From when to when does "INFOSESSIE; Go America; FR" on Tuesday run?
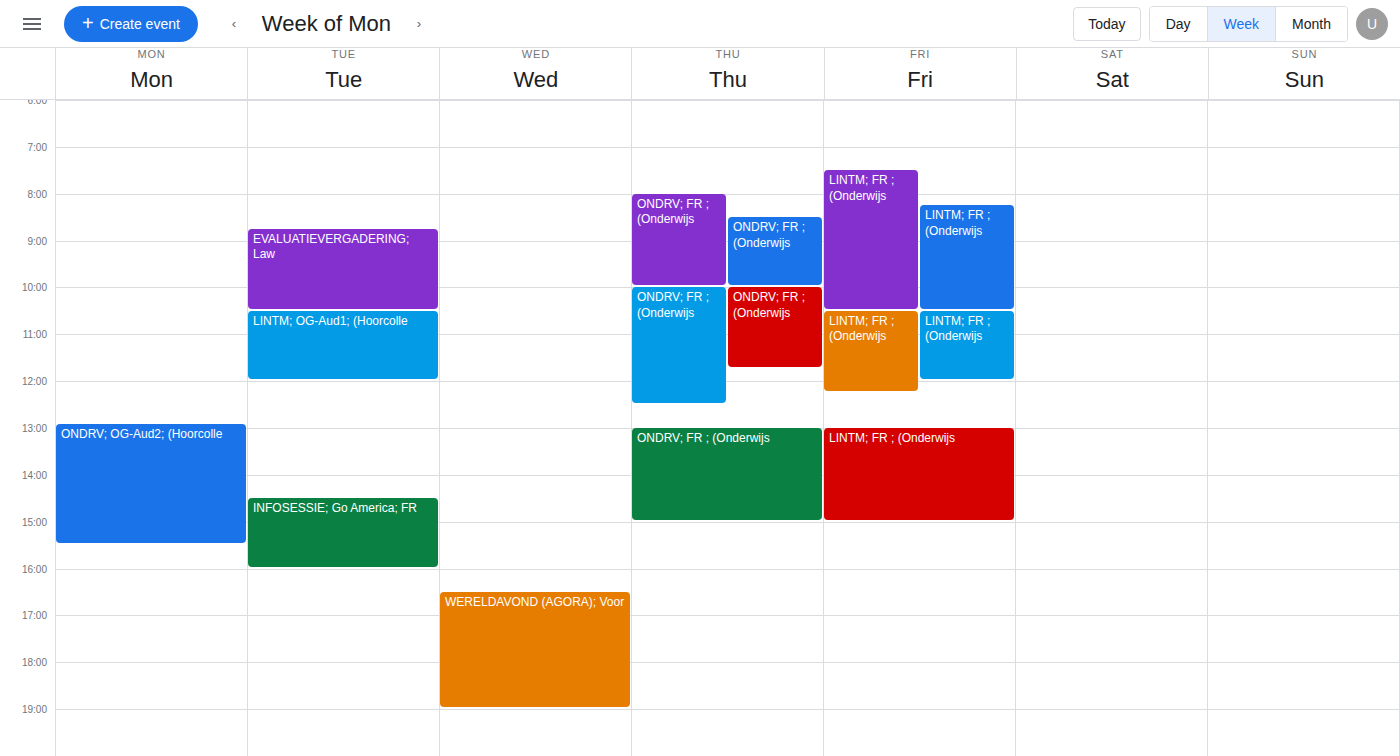
2:30 PM to 4:00 PM